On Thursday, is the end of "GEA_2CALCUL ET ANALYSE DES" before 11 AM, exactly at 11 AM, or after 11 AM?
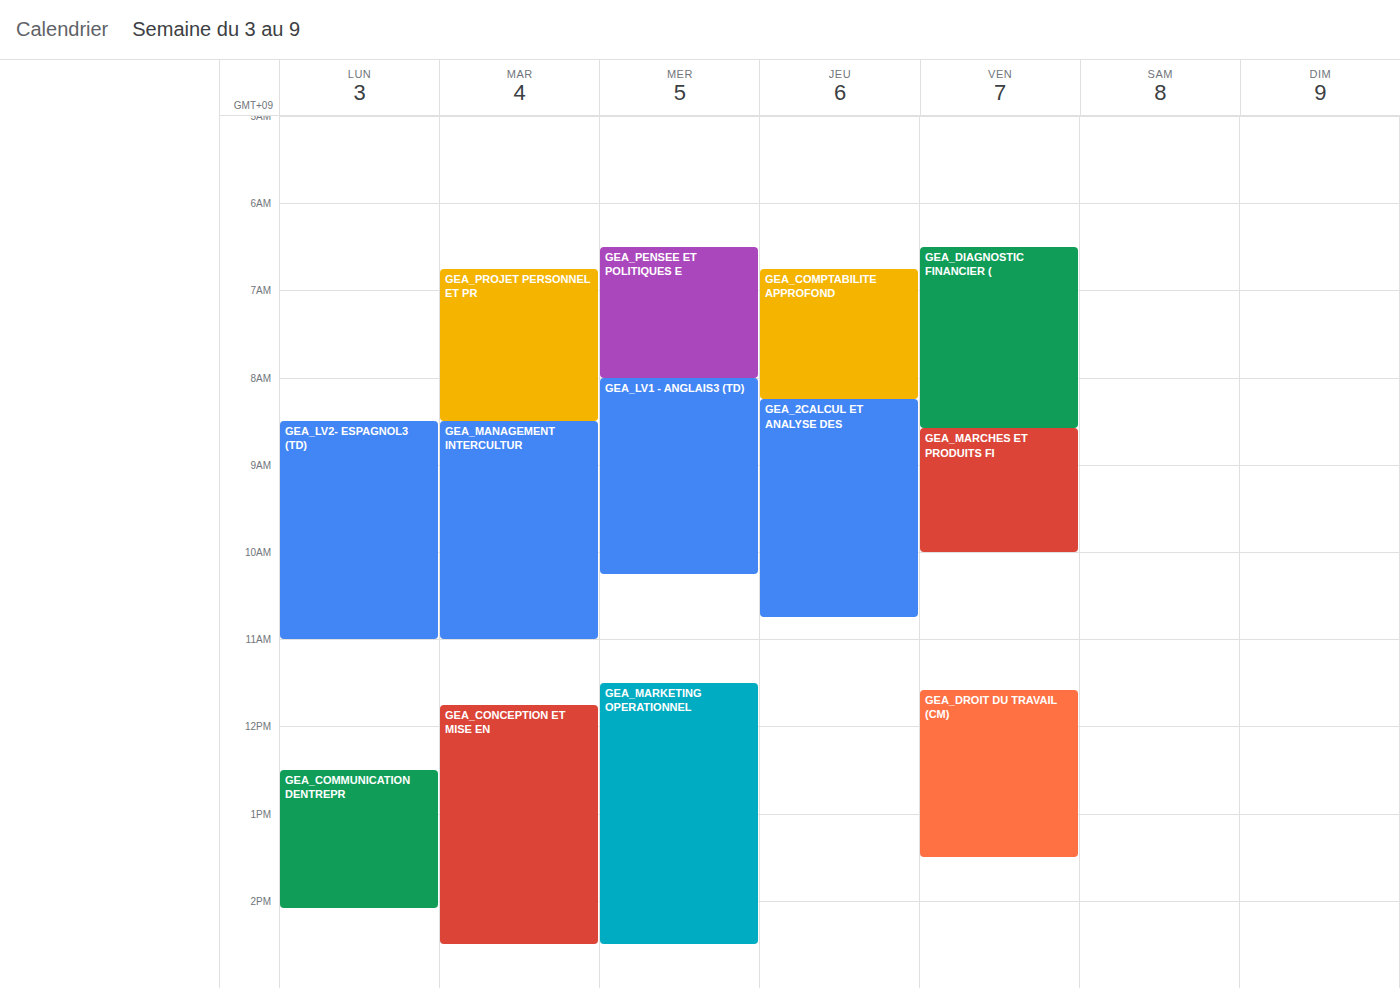
10:45 AM -- before 11 AM, 15 minutes above the 11 AM line.